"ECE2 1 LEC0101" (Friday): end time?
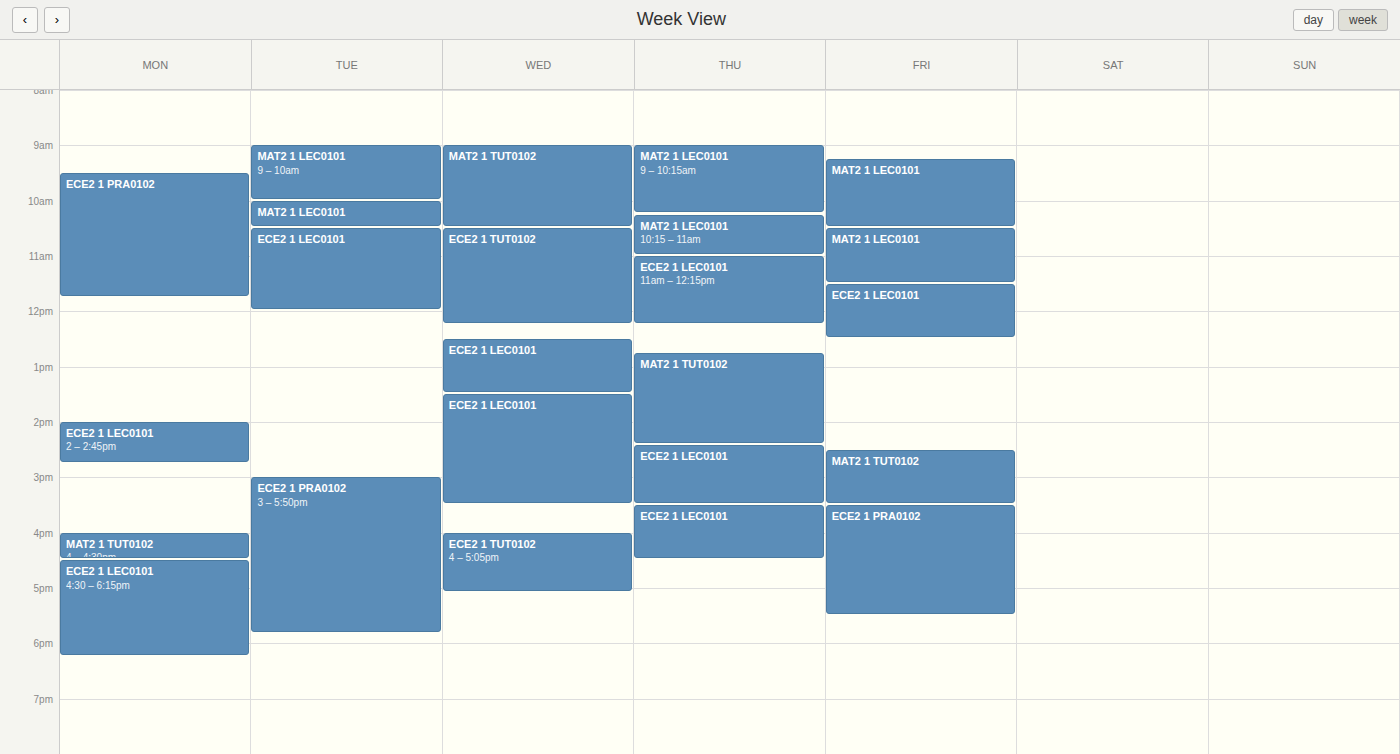
12:30 PM